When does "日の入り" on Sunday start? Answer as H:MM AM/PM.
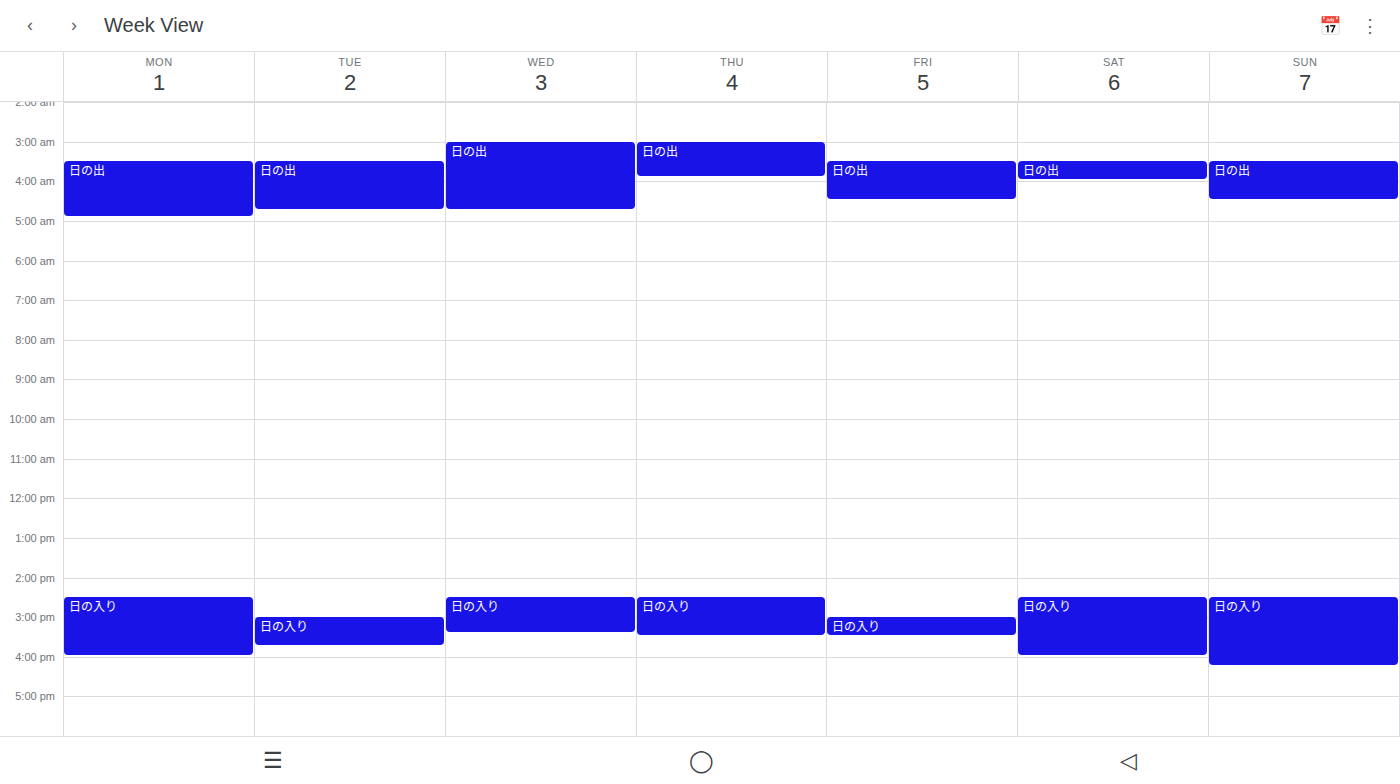
2:30 PM